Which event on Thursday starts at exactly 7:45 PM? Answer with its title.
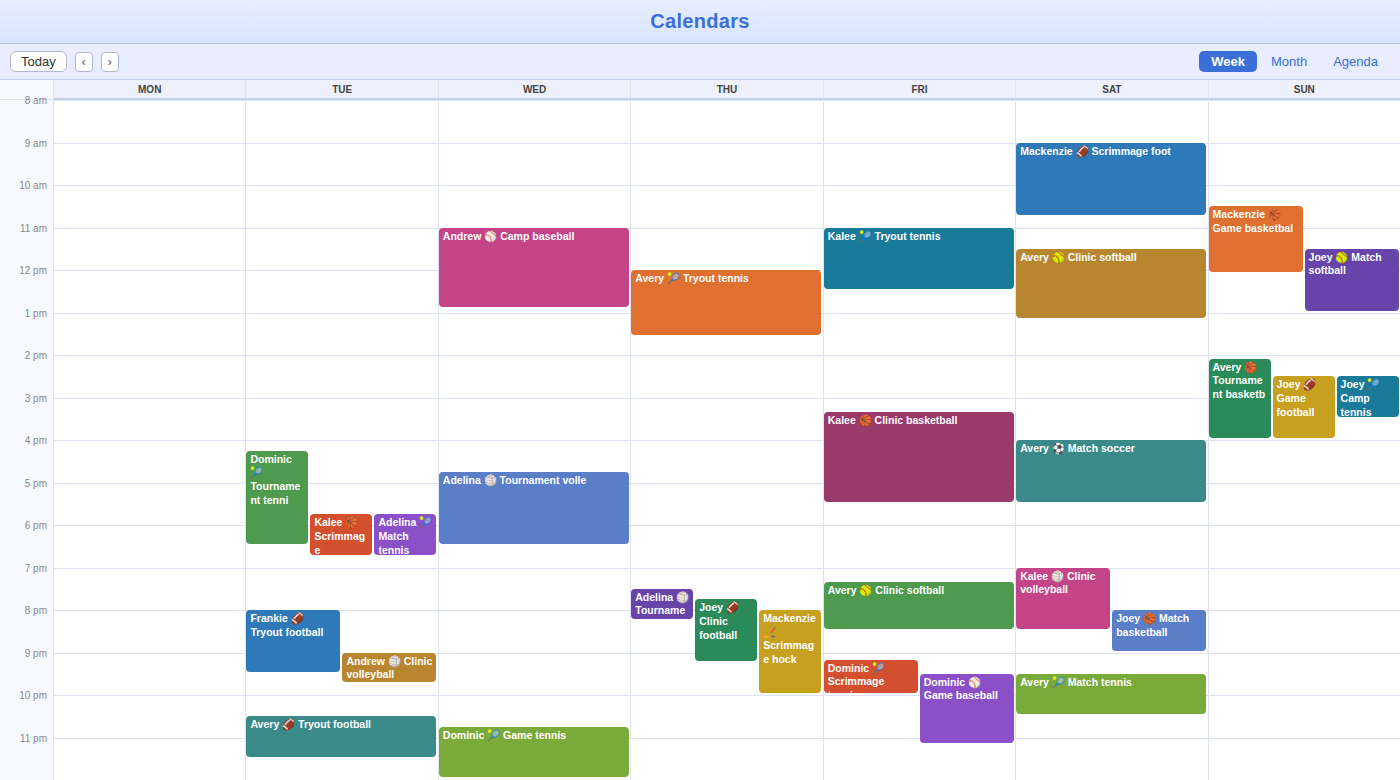
"Joey 🏈 Clinic football"